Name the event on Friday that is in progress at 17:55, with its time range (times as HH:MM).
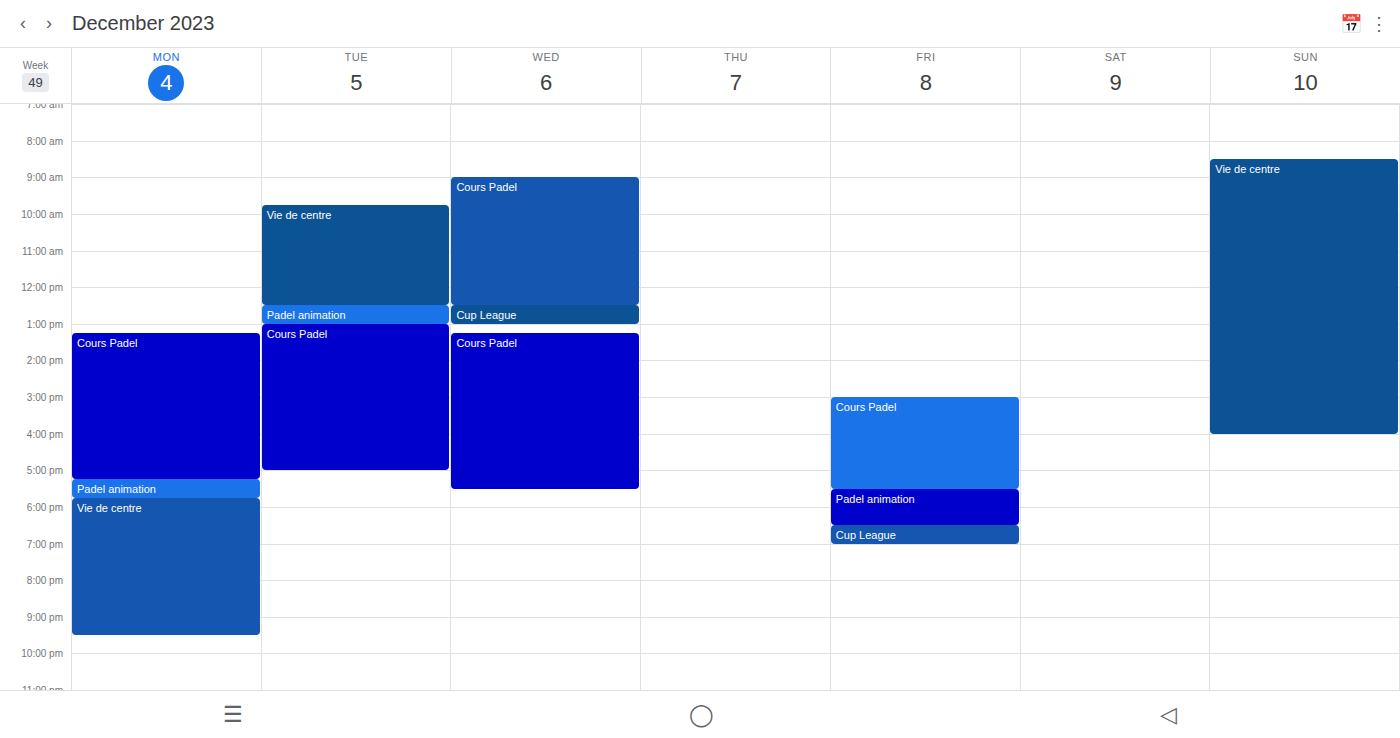
"Padel animation", 17:30 to 18:30